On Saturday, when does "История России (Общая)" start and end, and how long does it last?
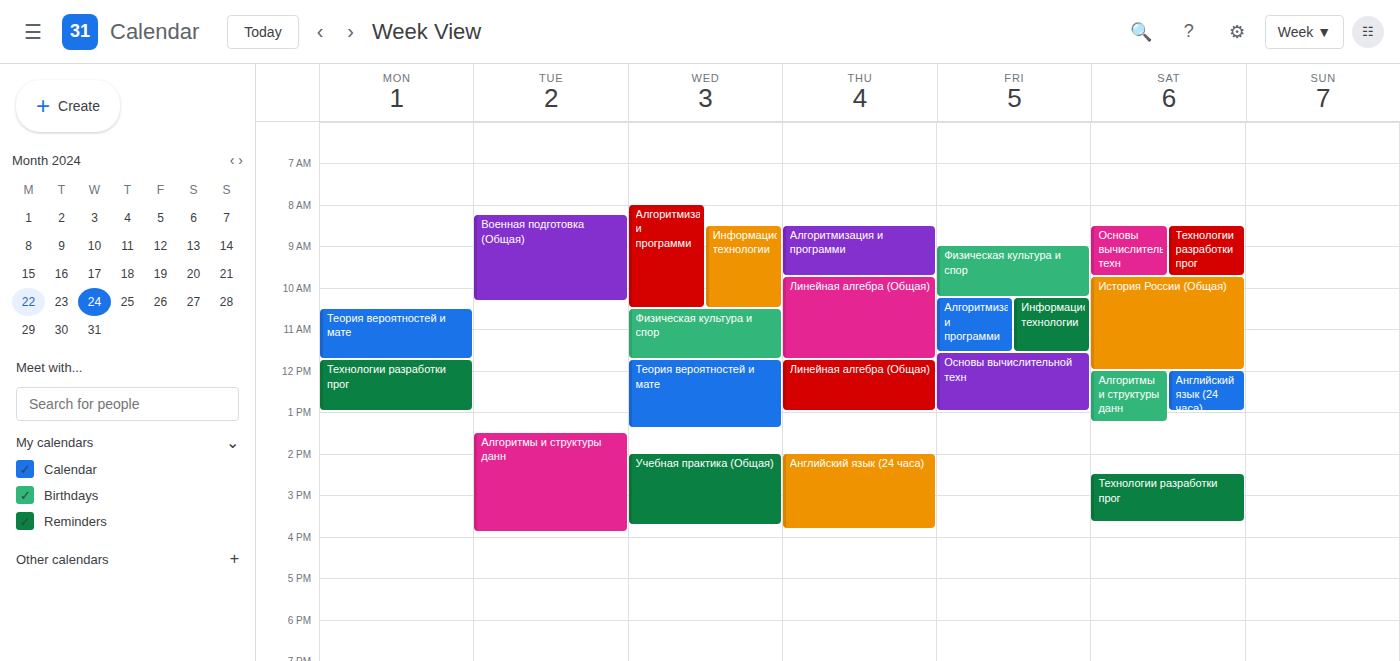
9:45 AM to 12:00 PM, 2 hours 15 minutes